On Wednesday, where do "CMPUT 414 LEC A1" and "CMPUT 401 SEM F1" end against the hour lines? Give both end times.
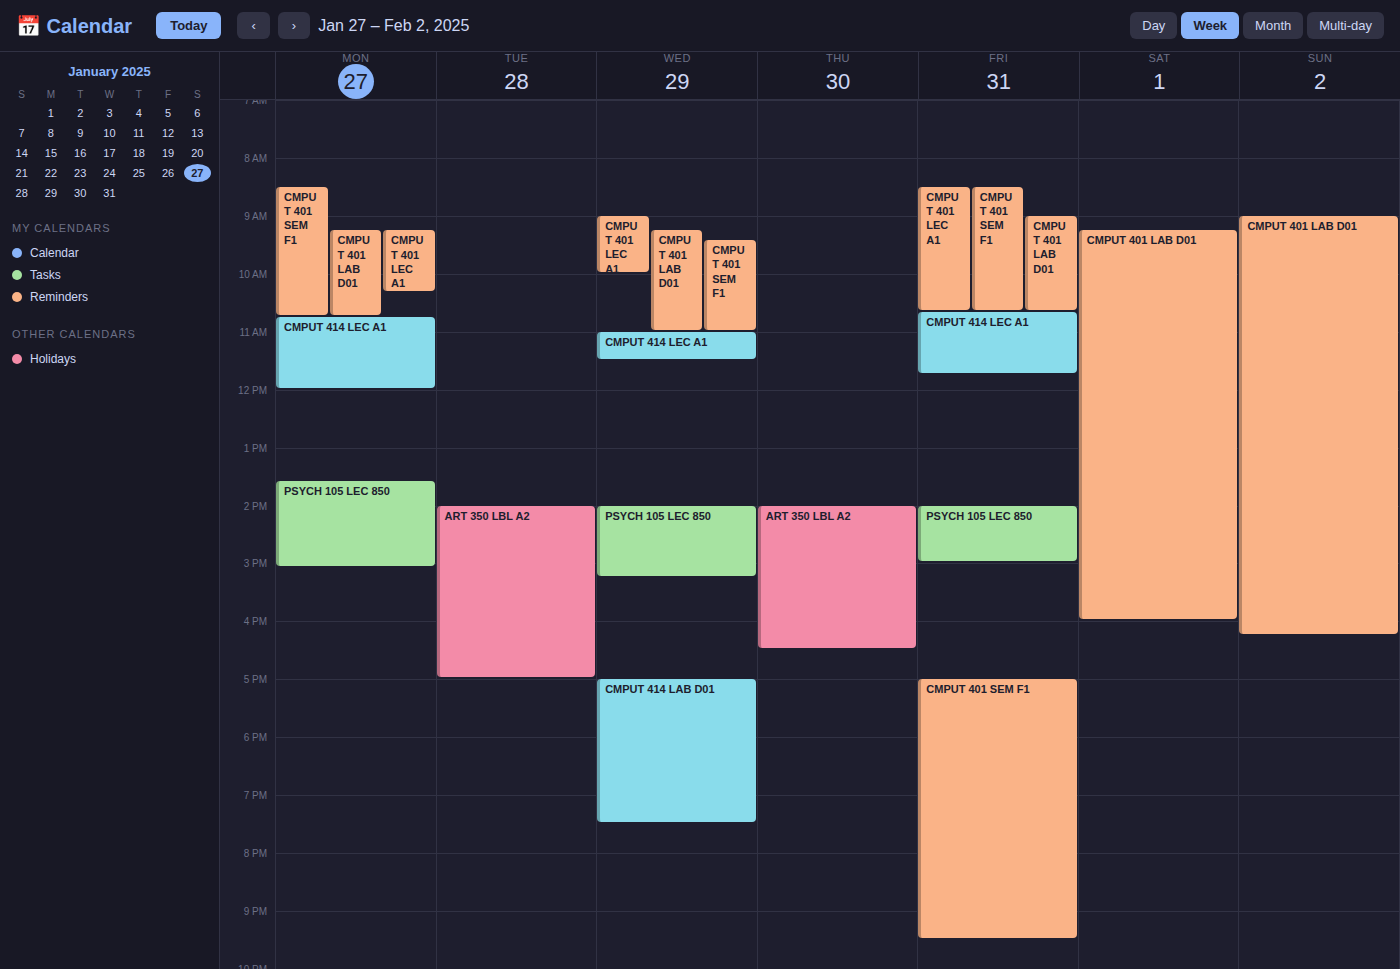
"CMPUT 414 LEC A1": 11:30 AM, halfway between the 11 AM and 12 PM lines. "CMPUT 401 SEM F1": 11:00 AM, exactly on the 11 AM line.